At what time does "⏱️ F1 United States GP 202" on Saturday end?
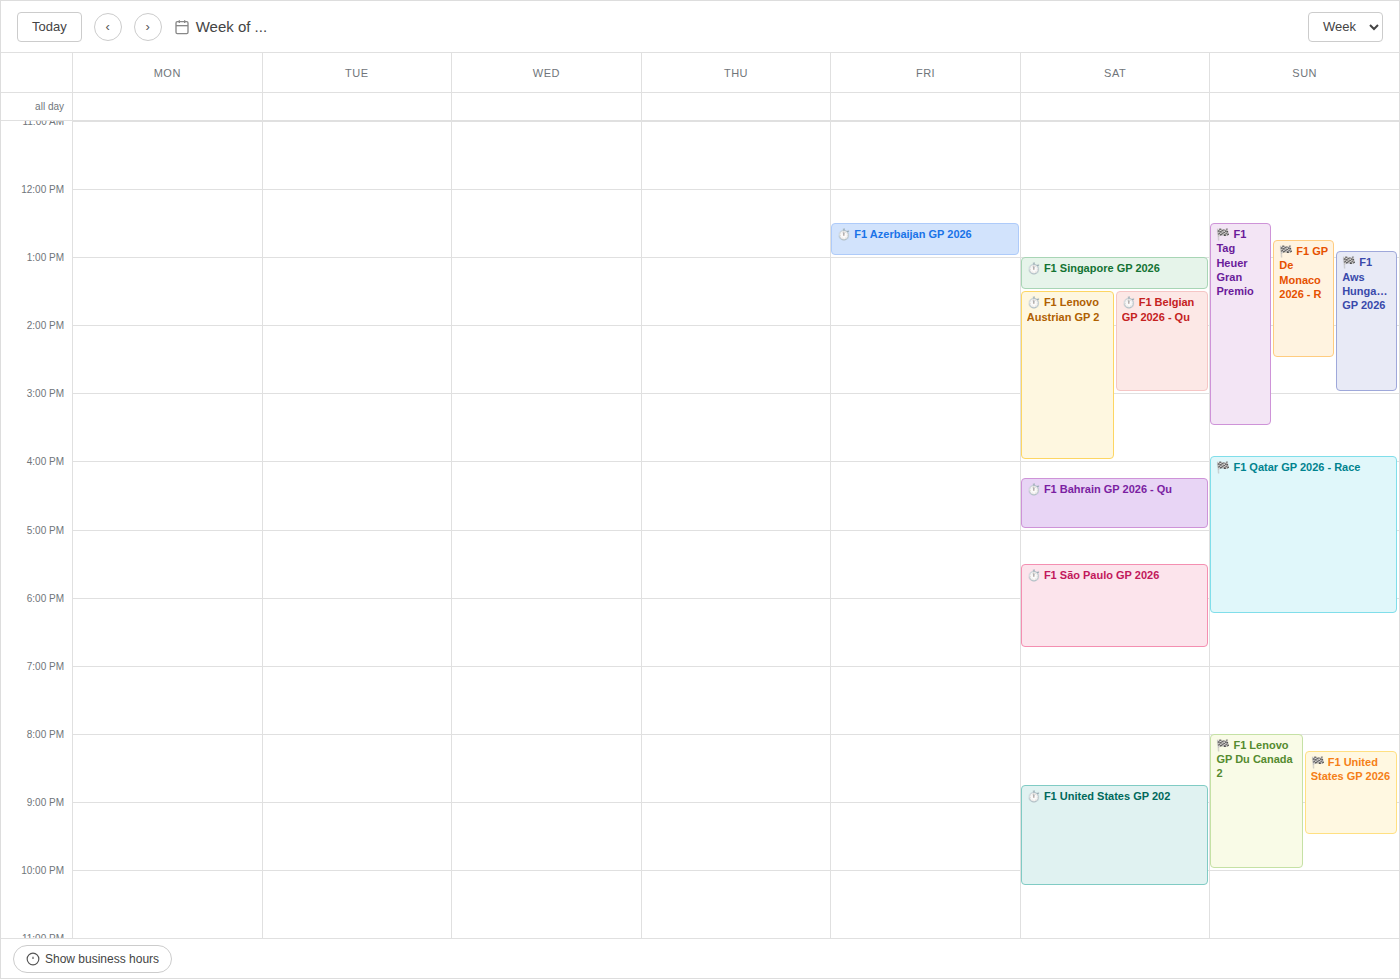
22:15